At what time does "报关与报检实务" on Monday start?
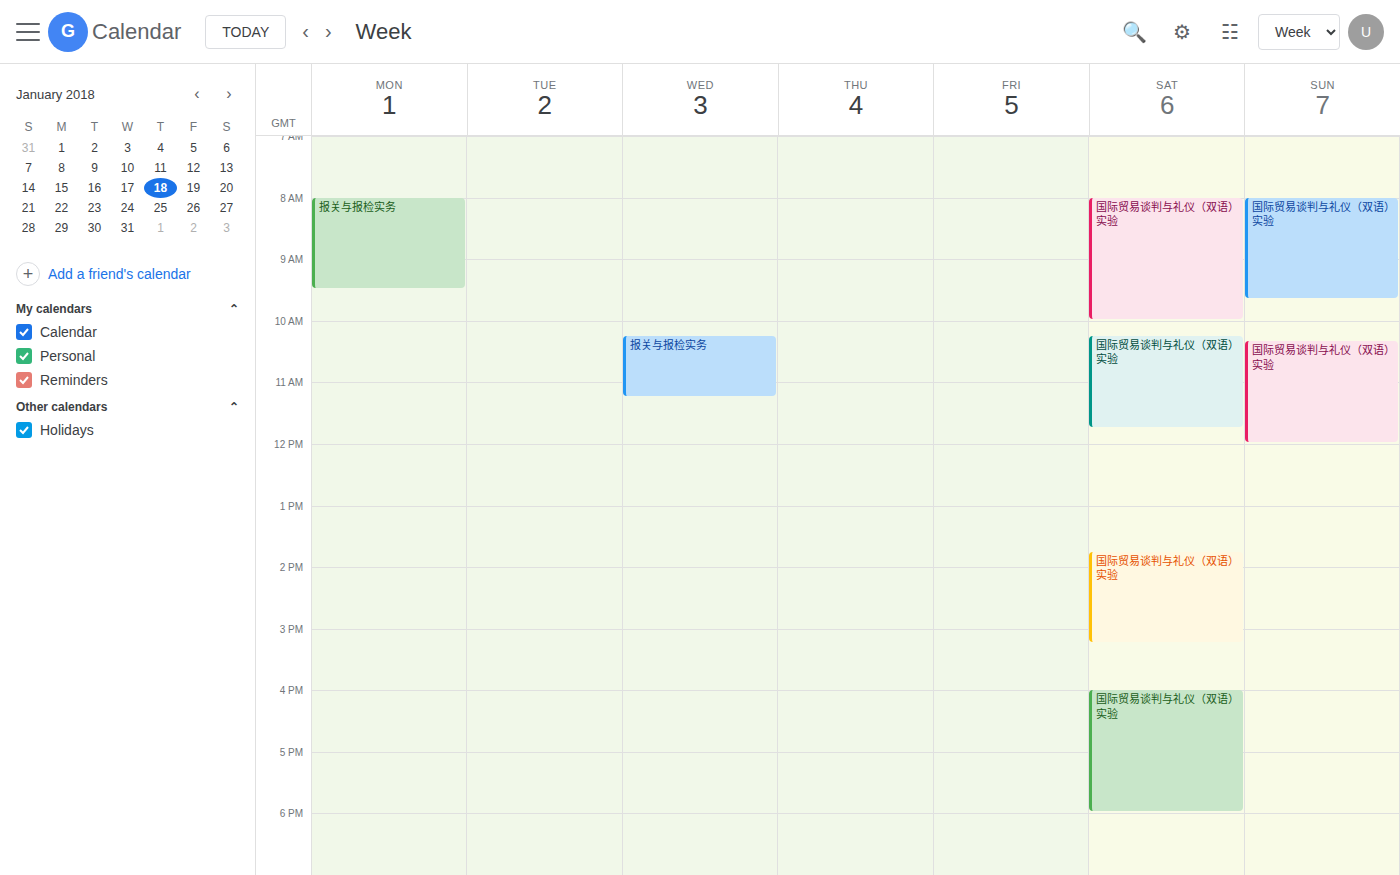
8:00 AM